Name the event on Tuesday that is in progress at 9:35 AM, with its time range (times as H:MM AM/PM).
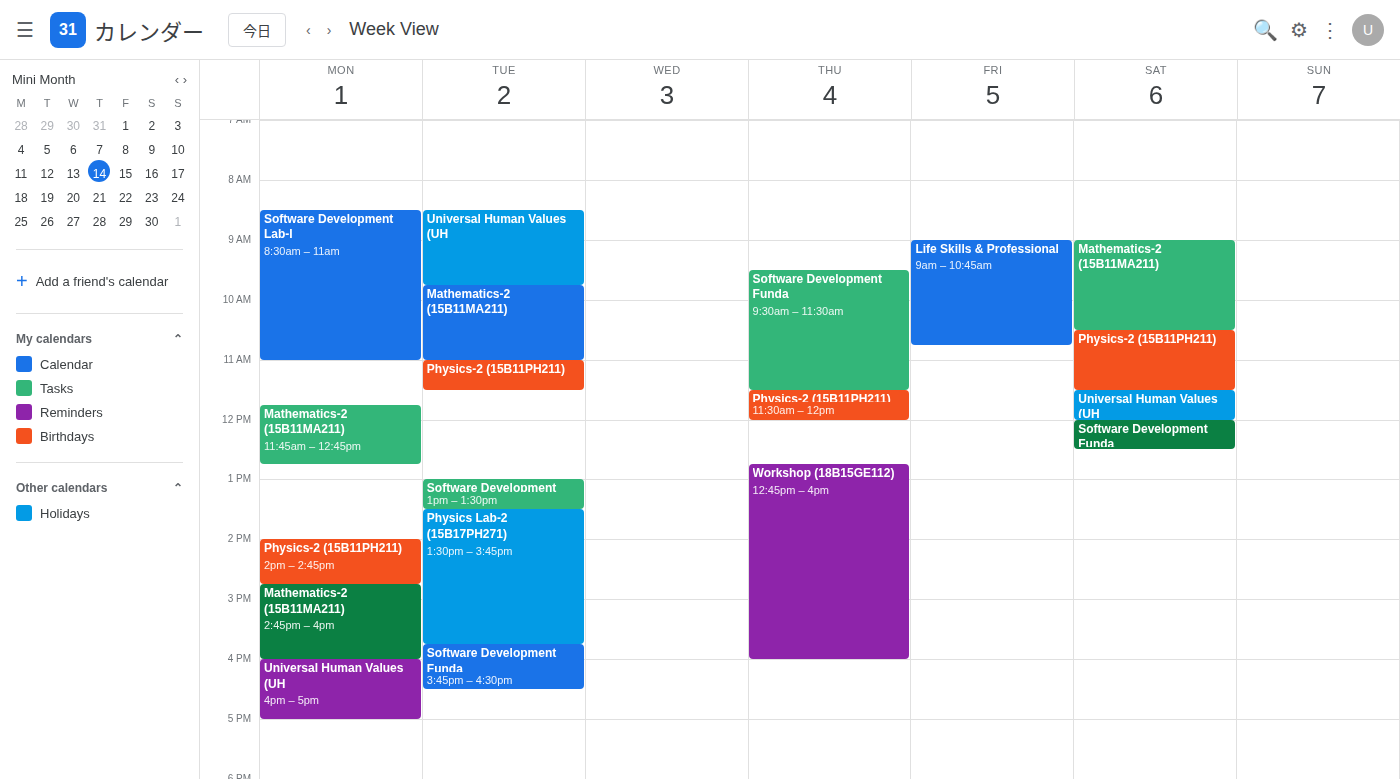
"Universal Human Values (UH", 8:30 AM to 9:45 AM